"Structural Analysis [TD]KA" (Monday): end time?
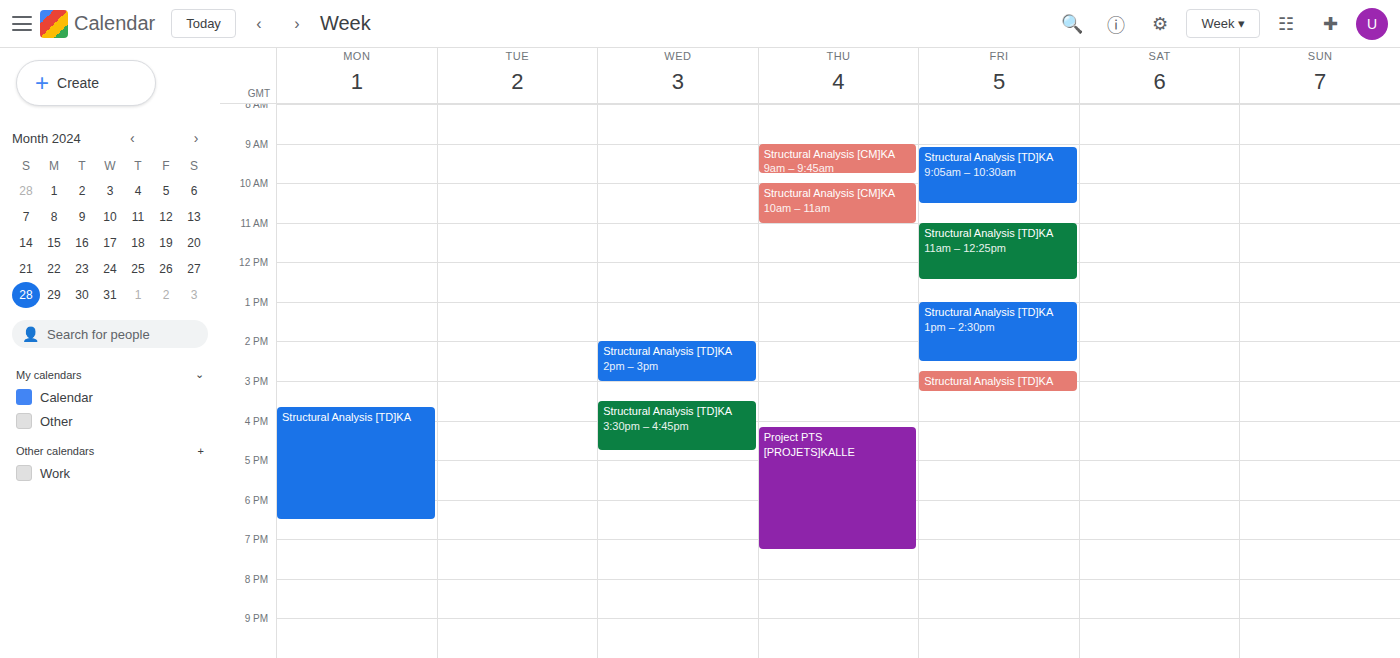
6:30 PM